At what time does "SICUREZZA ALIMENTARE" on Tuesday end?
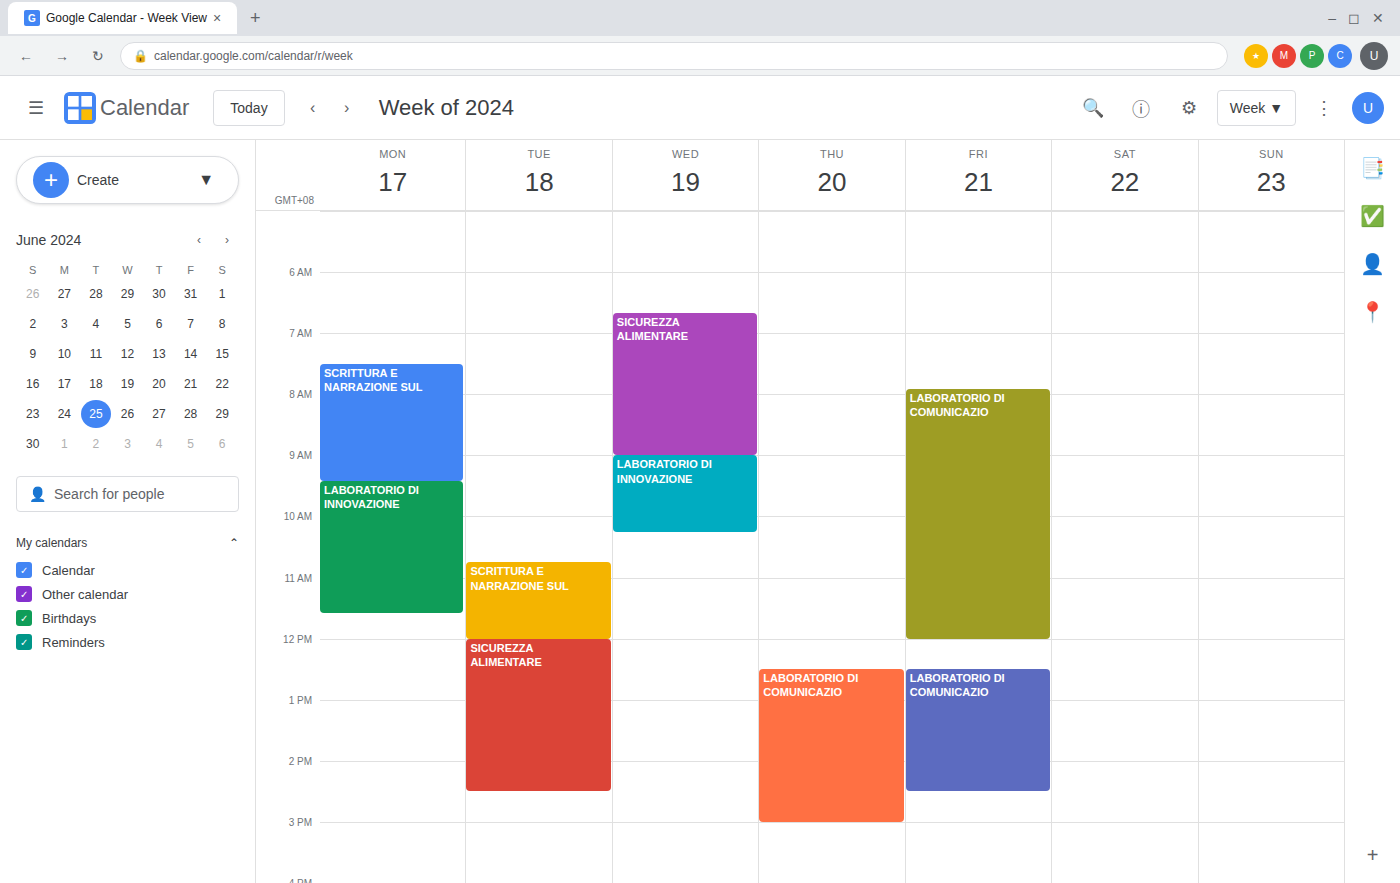
14:30